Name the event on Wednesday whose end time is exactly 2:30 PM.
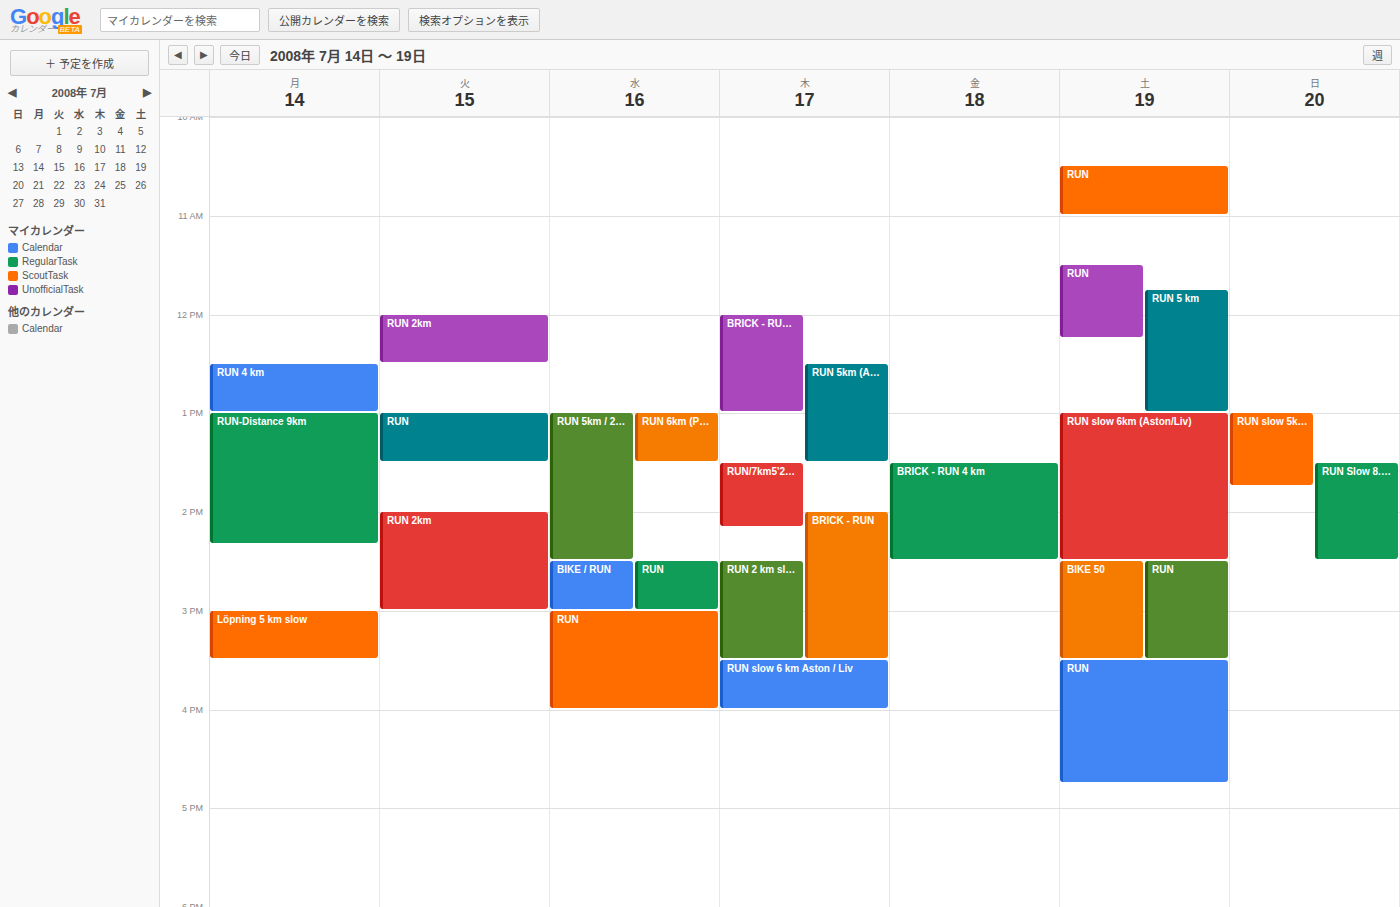
"RUN 5km / 2km slow"